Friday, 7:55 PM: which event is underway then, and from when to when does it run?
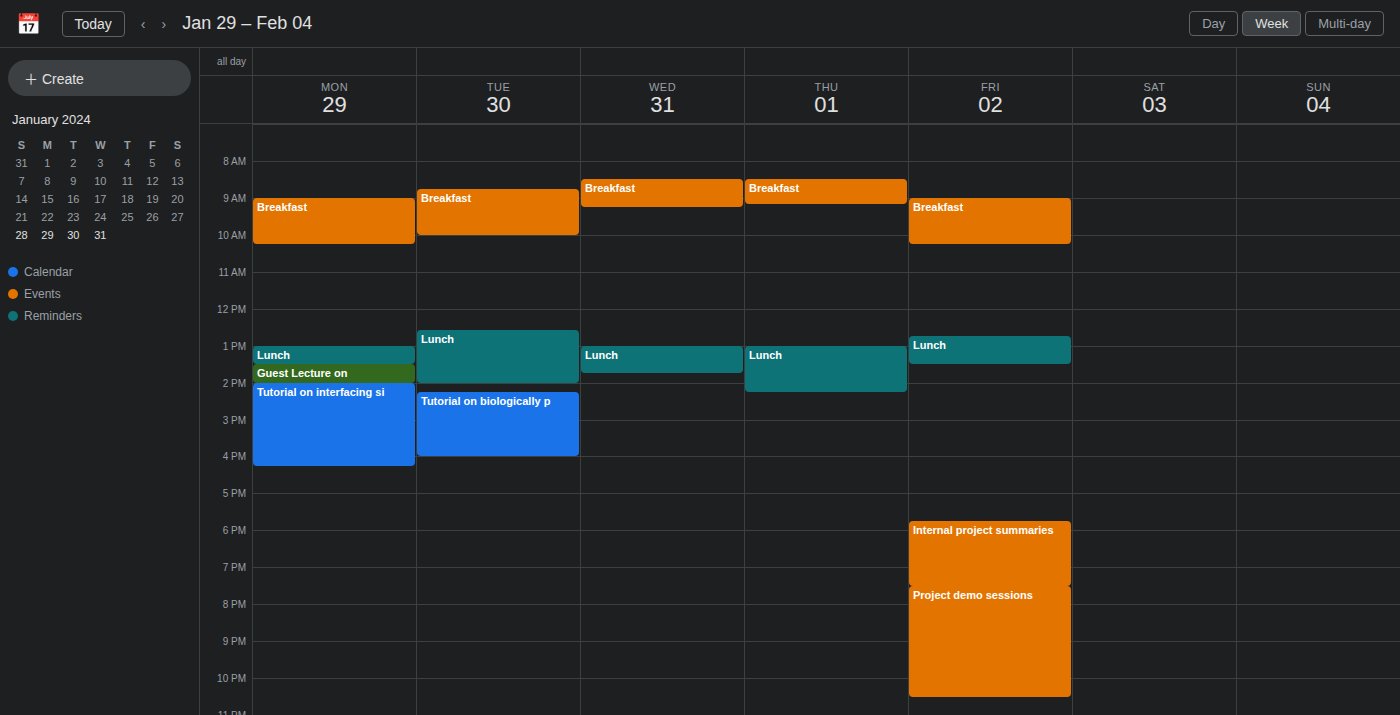
"Project demo sessions", 7:30 PM to 10:30 PM